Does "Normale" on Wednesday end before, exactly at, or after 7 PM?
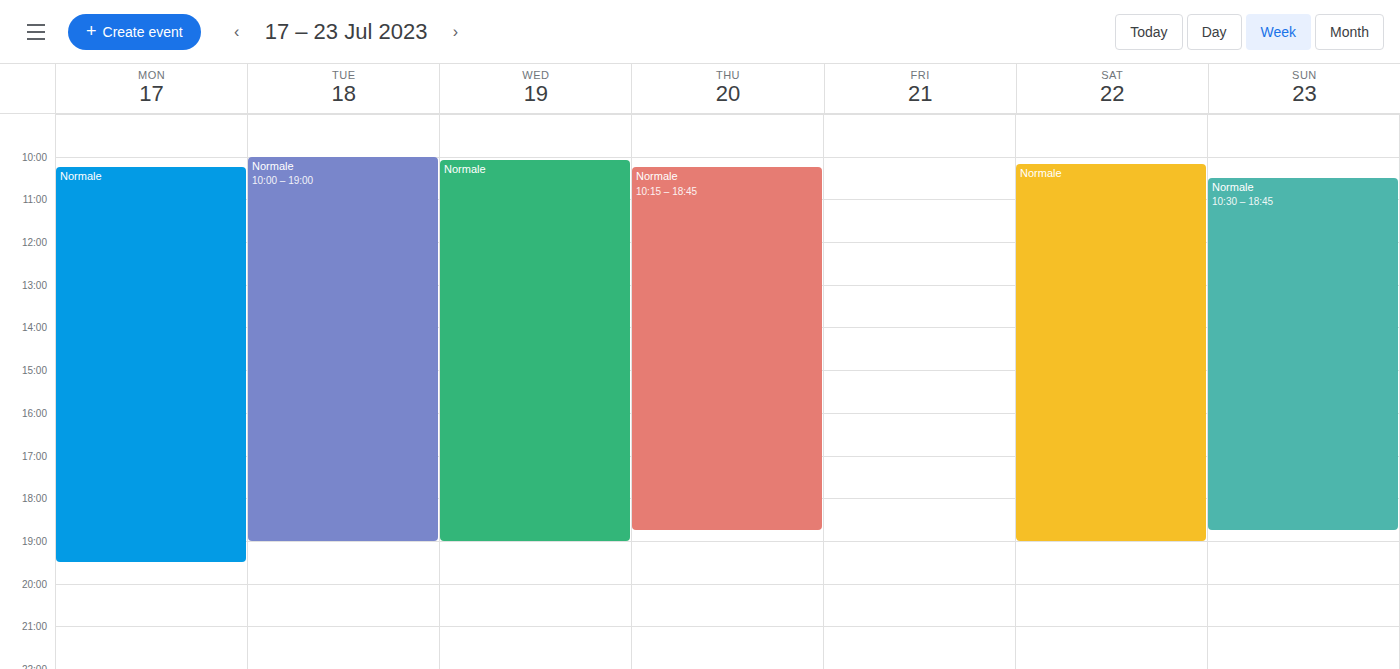
7:00 PM -- exactly at 7 PM, on the 7 PM line.